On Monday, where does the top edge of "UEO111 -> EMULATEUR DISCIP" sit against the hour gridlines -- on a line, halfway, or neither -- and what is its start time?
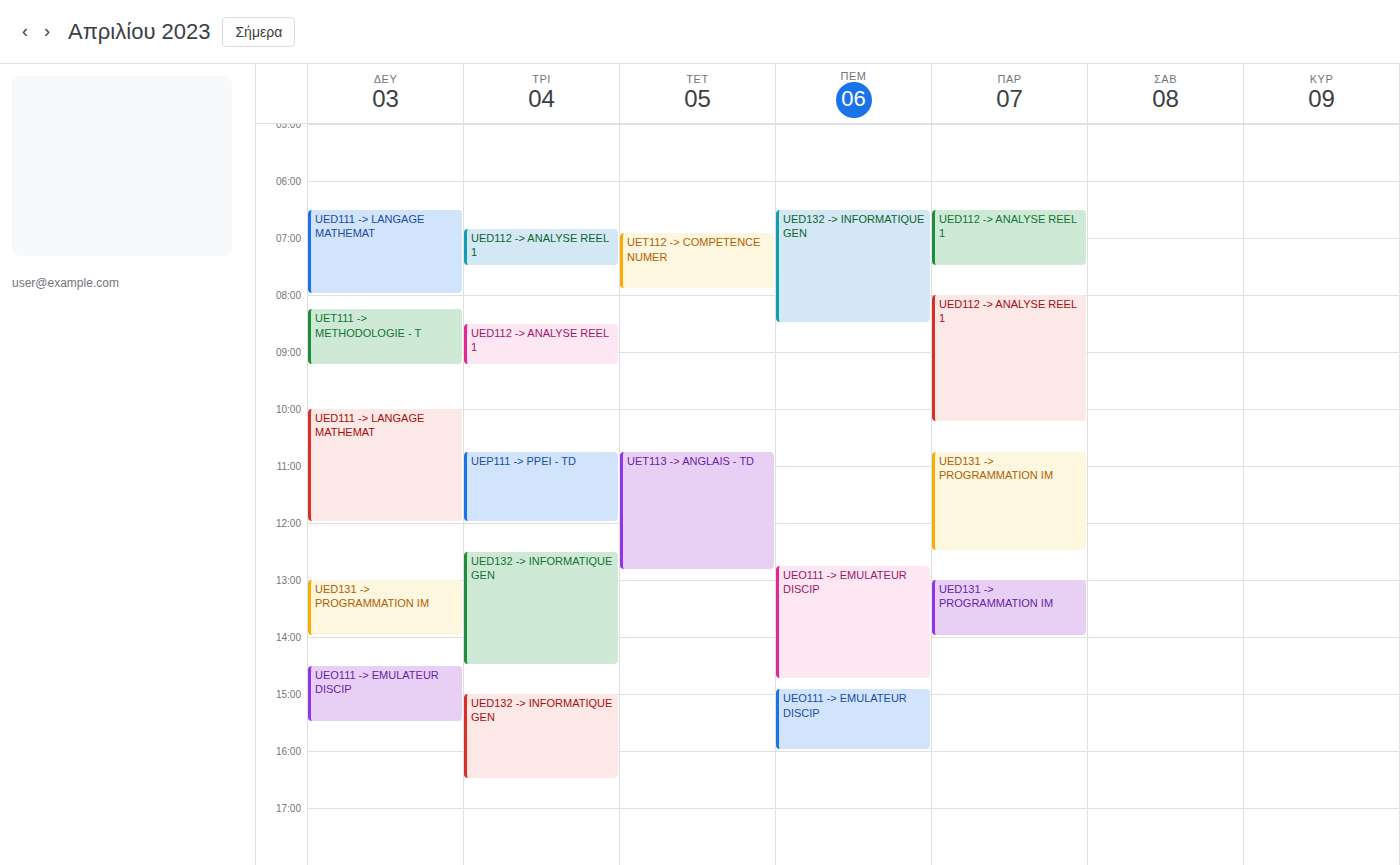
2:30 PM -- halfway between the 2 PM and 3 PM lines.